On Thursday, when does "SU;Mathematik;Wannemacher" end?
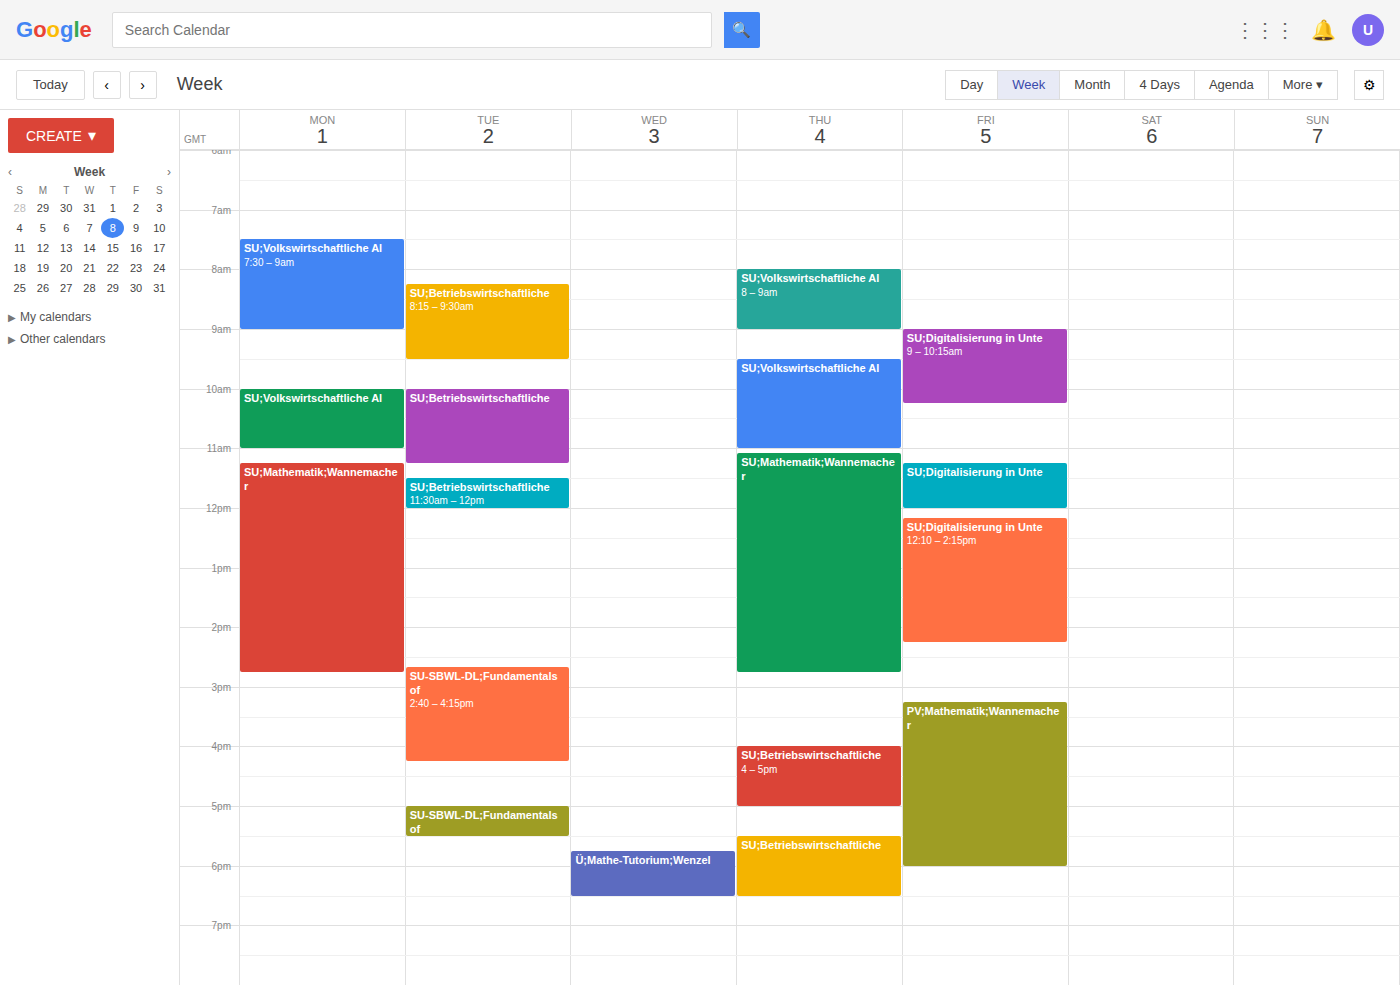
2:45 PM